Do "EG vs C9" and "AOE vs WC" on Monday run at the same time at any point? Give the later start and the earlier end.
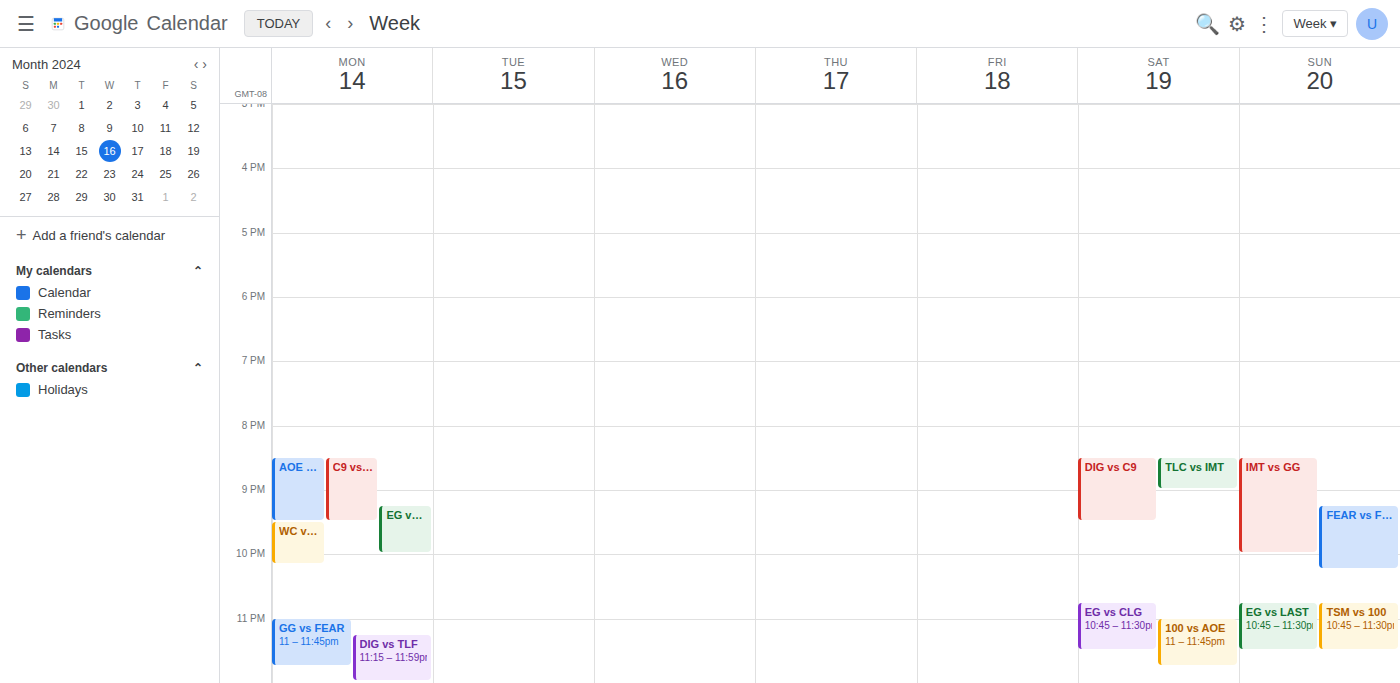
"EG vs C9" starts at 9:15 PM, before "AOE vs WC" ends at 9:30 PM -- they overlap.